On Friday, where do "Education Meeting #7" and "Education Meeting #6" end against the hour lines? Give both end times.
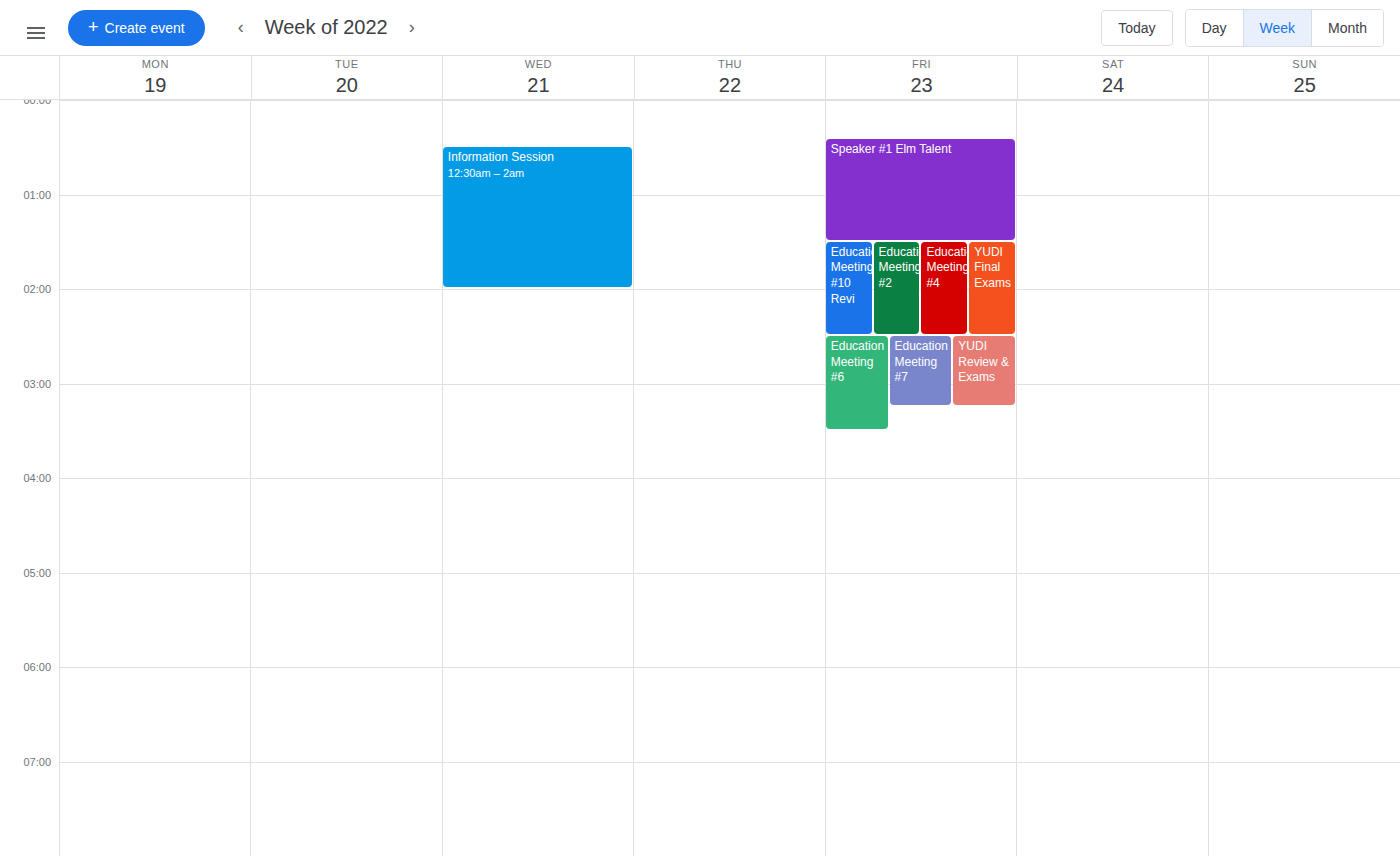
"Education Meeting #7": 03:15, neither: a quarter of the way from the 03:00 line to the 04:00 line. "Education Meeting #6": 03:30, halfway between the 03:00 and 04:00 lines.